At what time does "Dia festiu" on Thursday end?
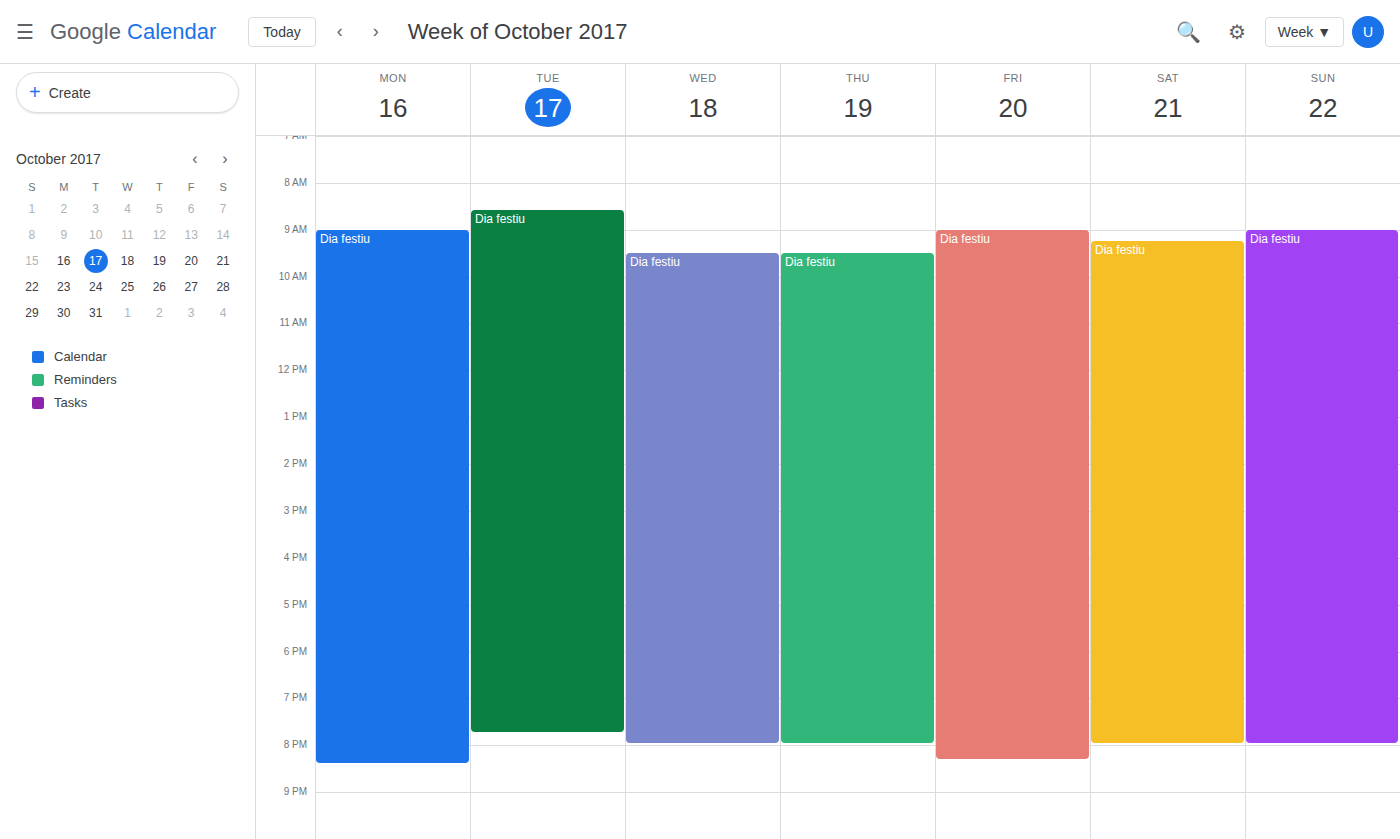
8:00 PM